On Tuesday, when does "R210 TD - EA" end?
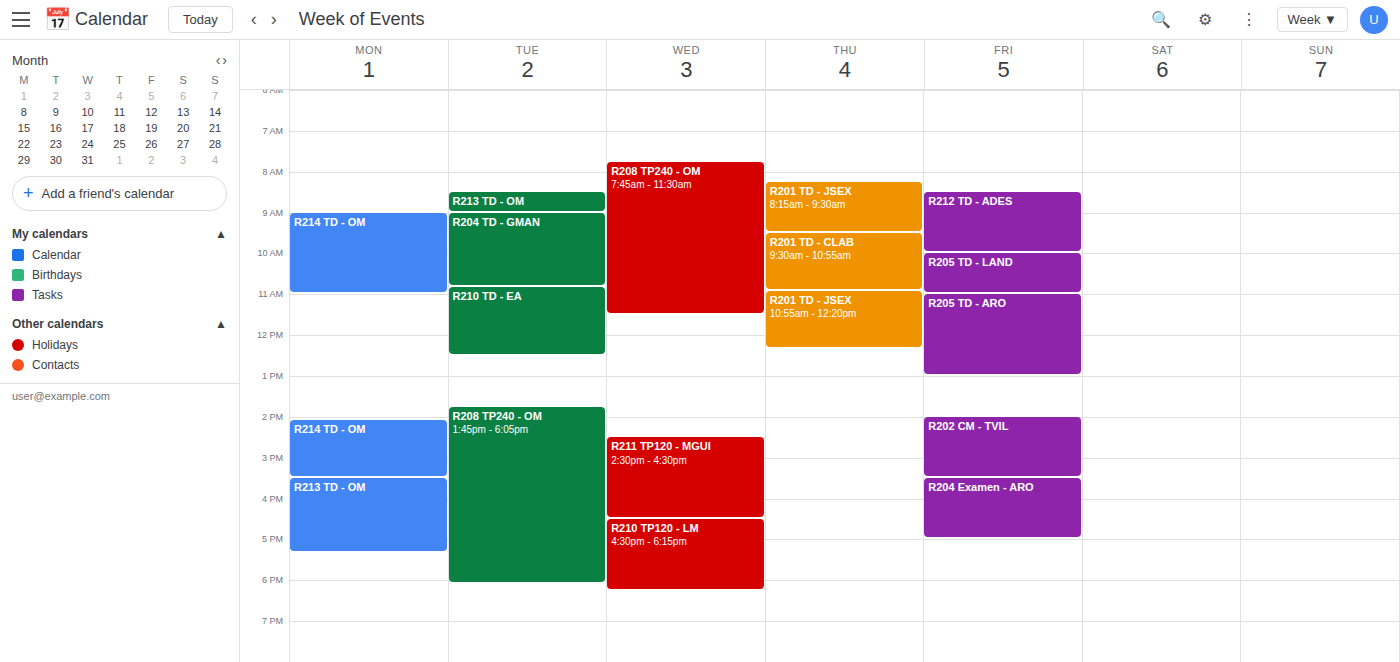
12:30 PM